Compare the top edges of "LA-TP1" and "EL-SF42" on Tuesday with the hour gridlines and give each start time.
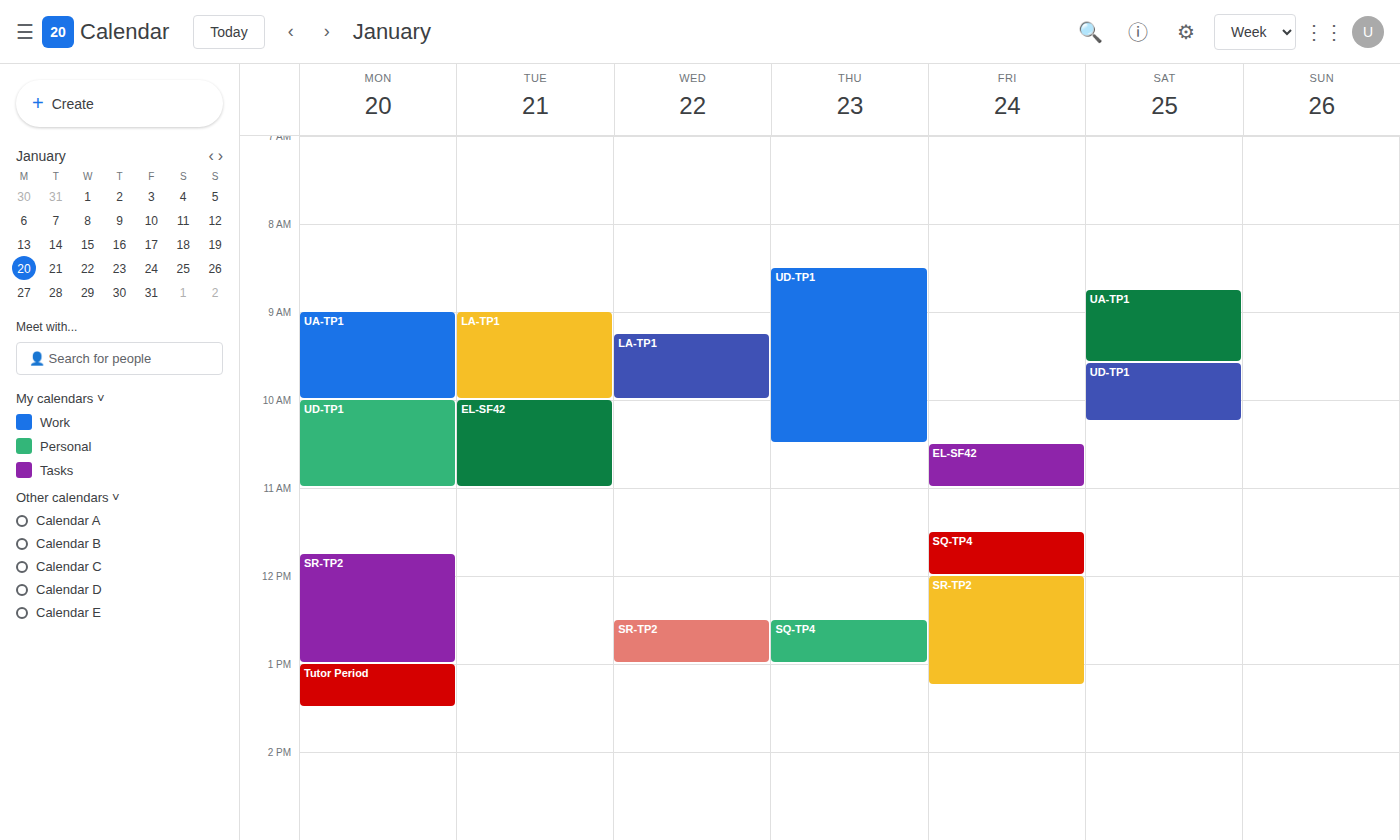
"LA-TP1": 9:00 AM, exactly on the 9 AM line. "EL-SF42": 10:00 AM, exactly on the 10 AM line.